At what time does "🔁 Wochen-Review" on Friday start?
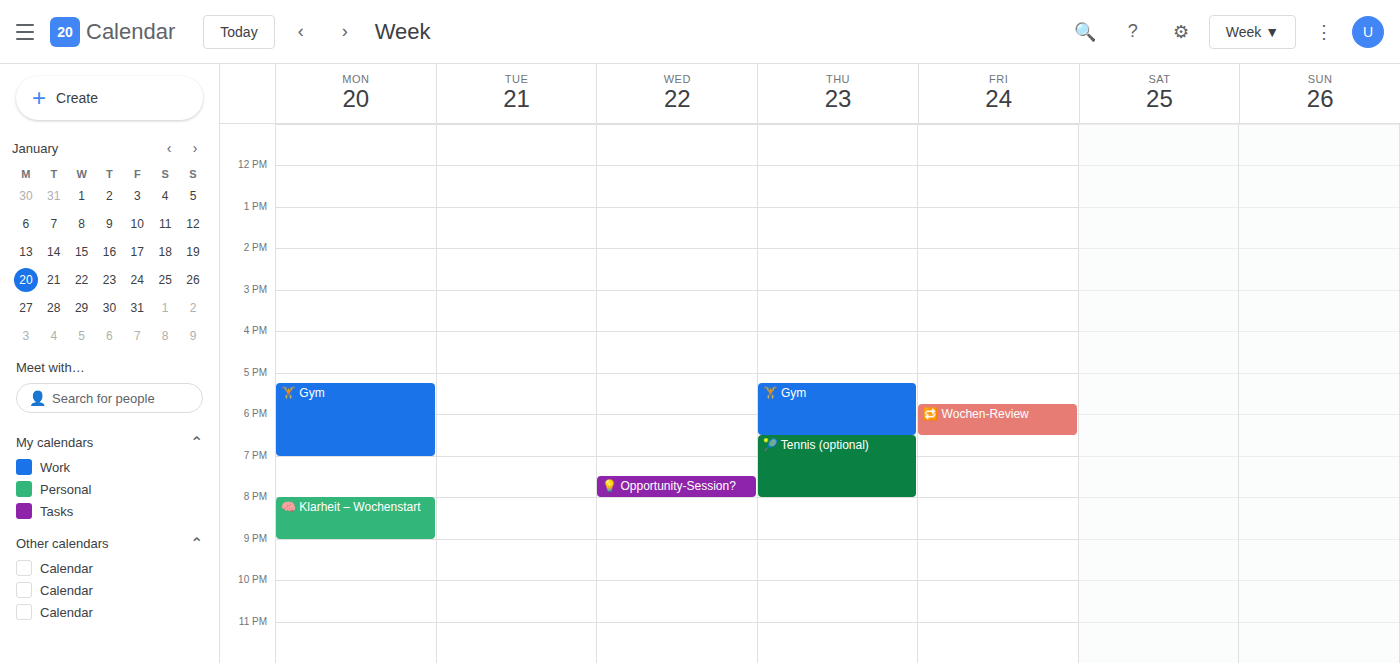
5:45 PM